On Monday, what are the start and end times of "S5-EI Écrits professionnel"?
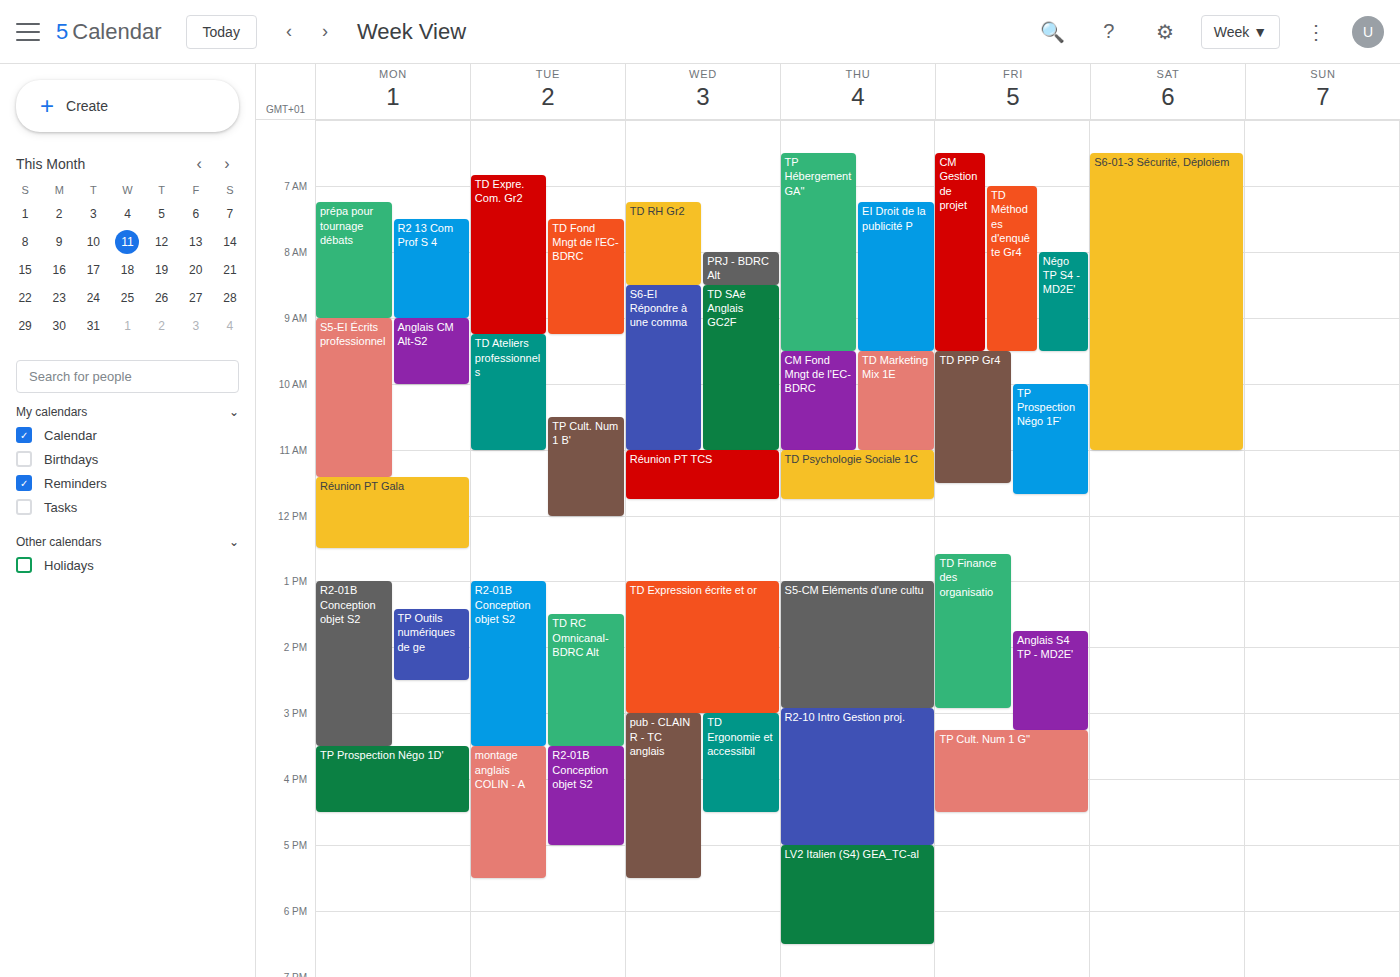
9:00 AM to 11:25 AM